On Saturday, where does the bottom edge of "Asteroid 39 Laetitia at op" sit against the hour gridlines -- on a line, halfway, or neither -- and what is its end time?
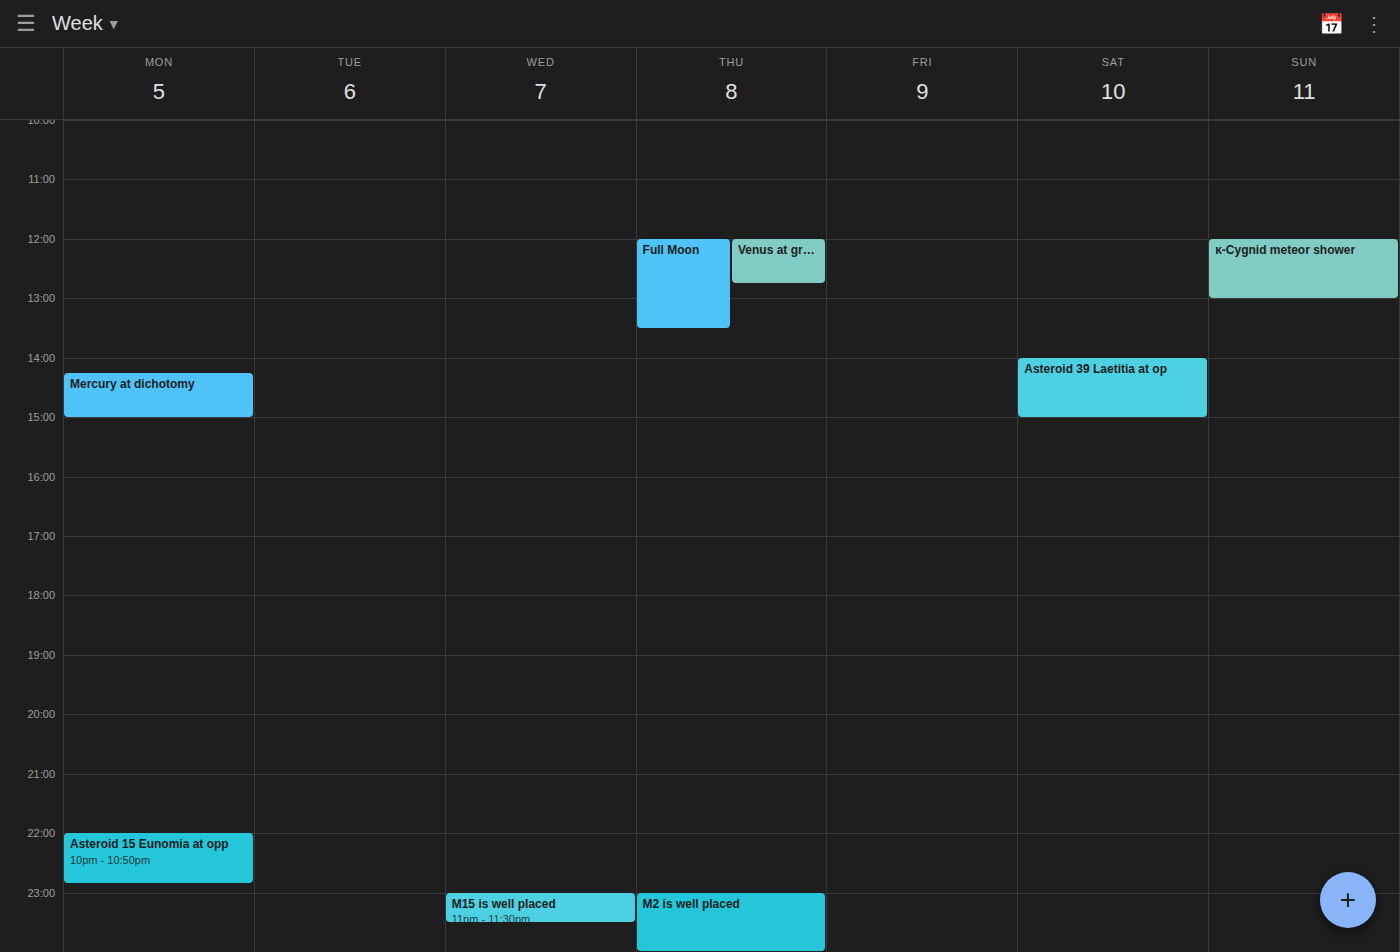
3:00 PM -- exactly on the 3 PM line.